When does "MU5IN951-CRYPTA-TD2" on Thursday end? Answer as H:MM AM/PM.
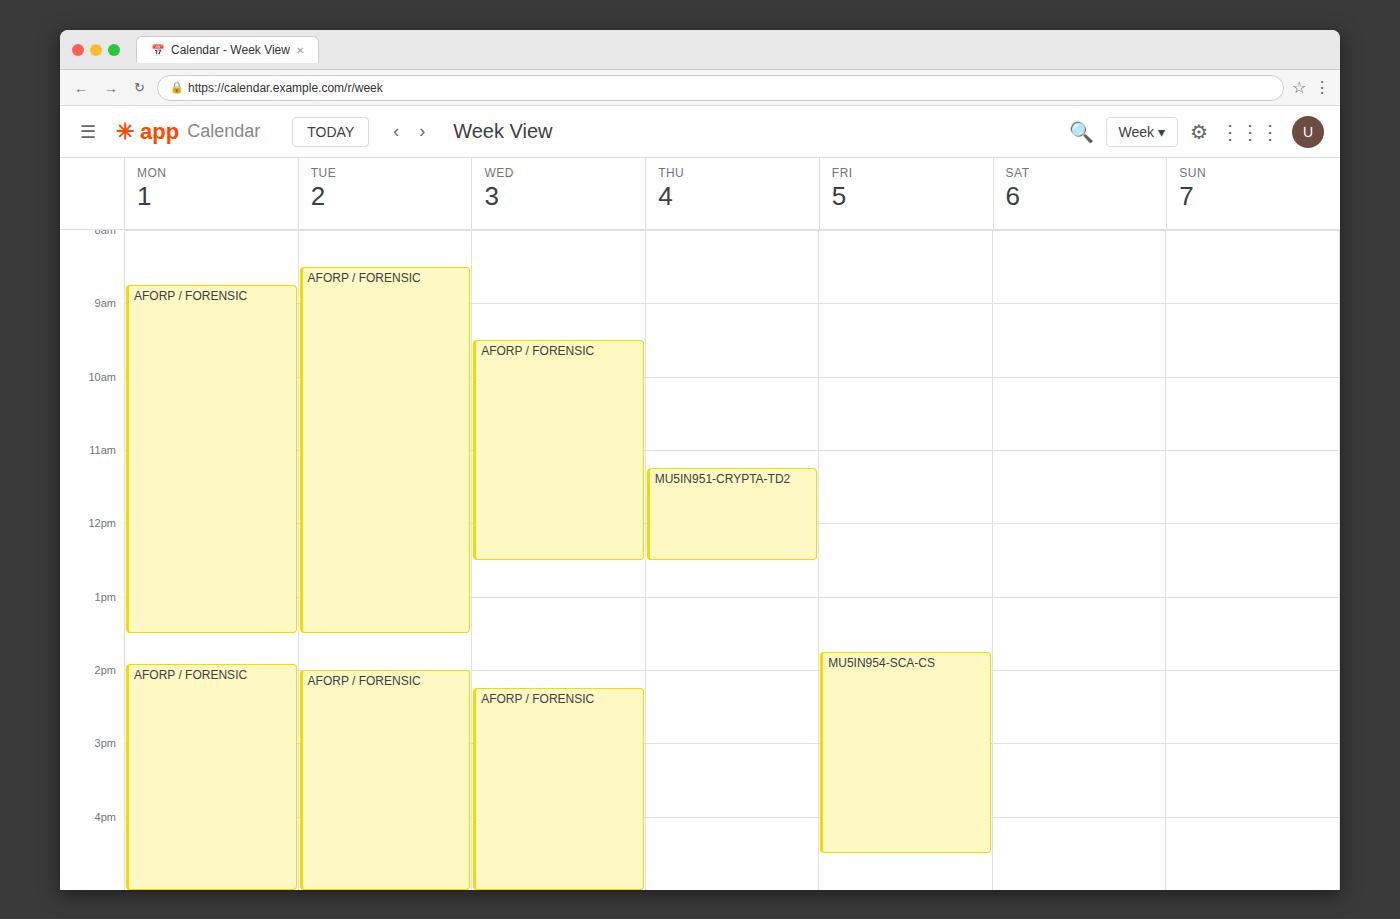
12:30 PM